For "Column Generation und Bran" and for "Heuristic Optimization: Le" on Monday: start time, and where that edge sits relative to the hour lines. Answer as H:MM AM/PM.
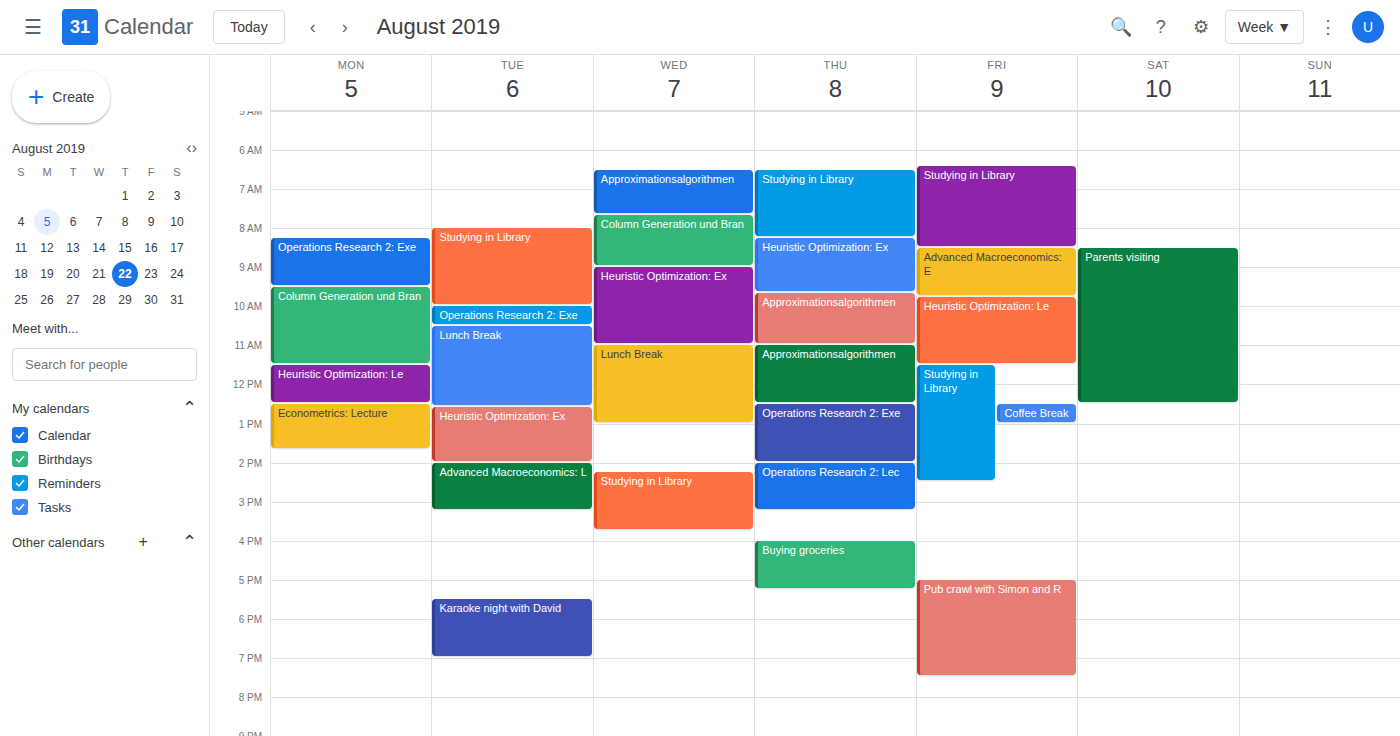
"Column Generation und Bran": 9:30 AM, halfway between the 9 AM and 10 AM lines. "Heuristic Optimization: Le": 11:30 AM, halfway between the 11 AM and 12 PM lines.